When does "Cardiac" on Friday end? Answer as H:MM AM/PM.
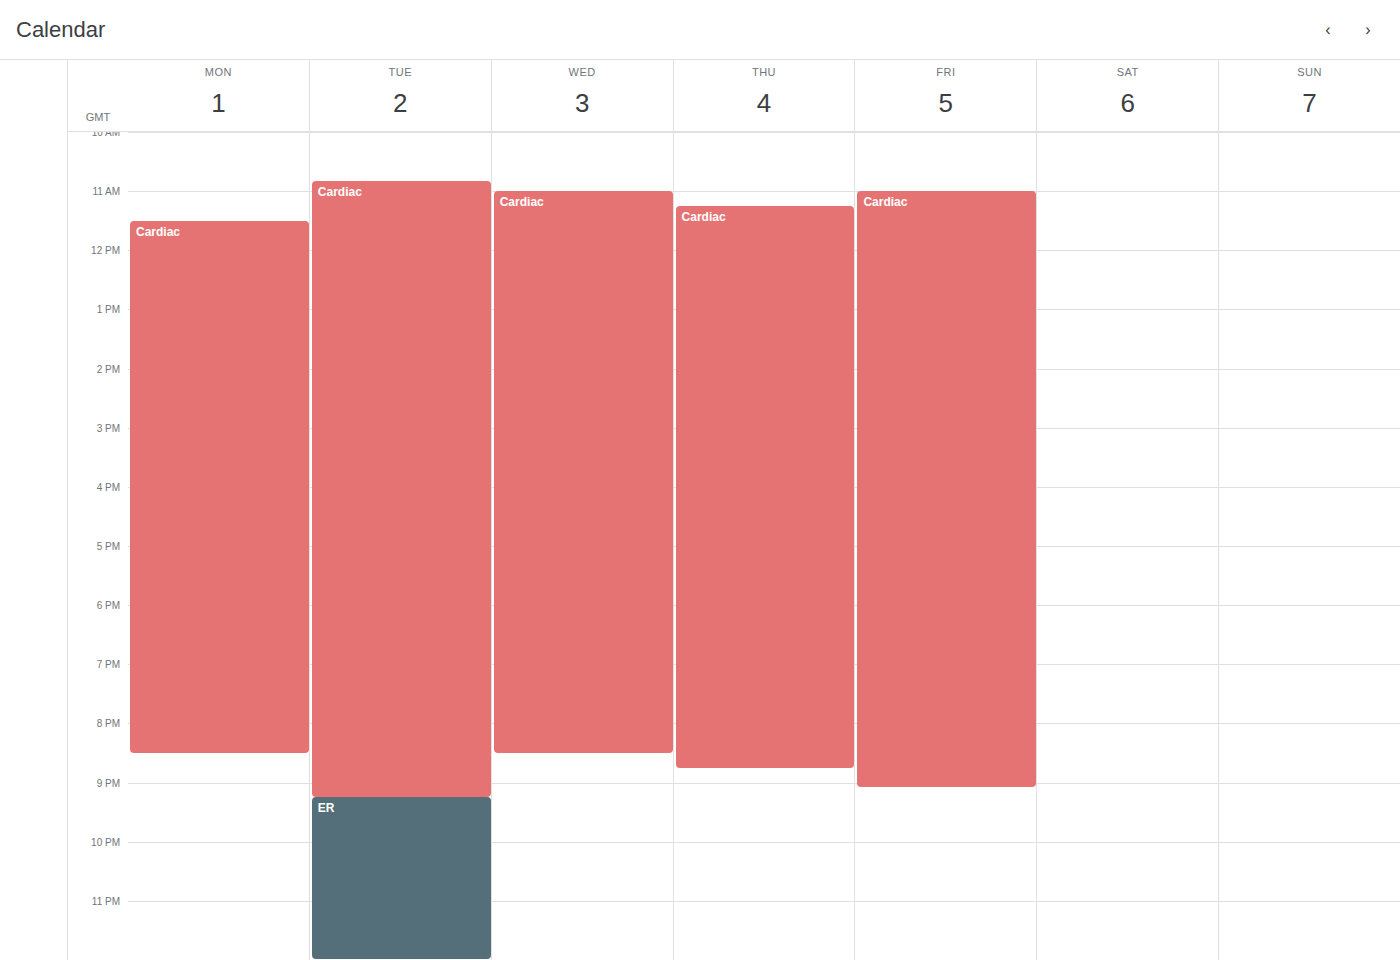
9:05 PM